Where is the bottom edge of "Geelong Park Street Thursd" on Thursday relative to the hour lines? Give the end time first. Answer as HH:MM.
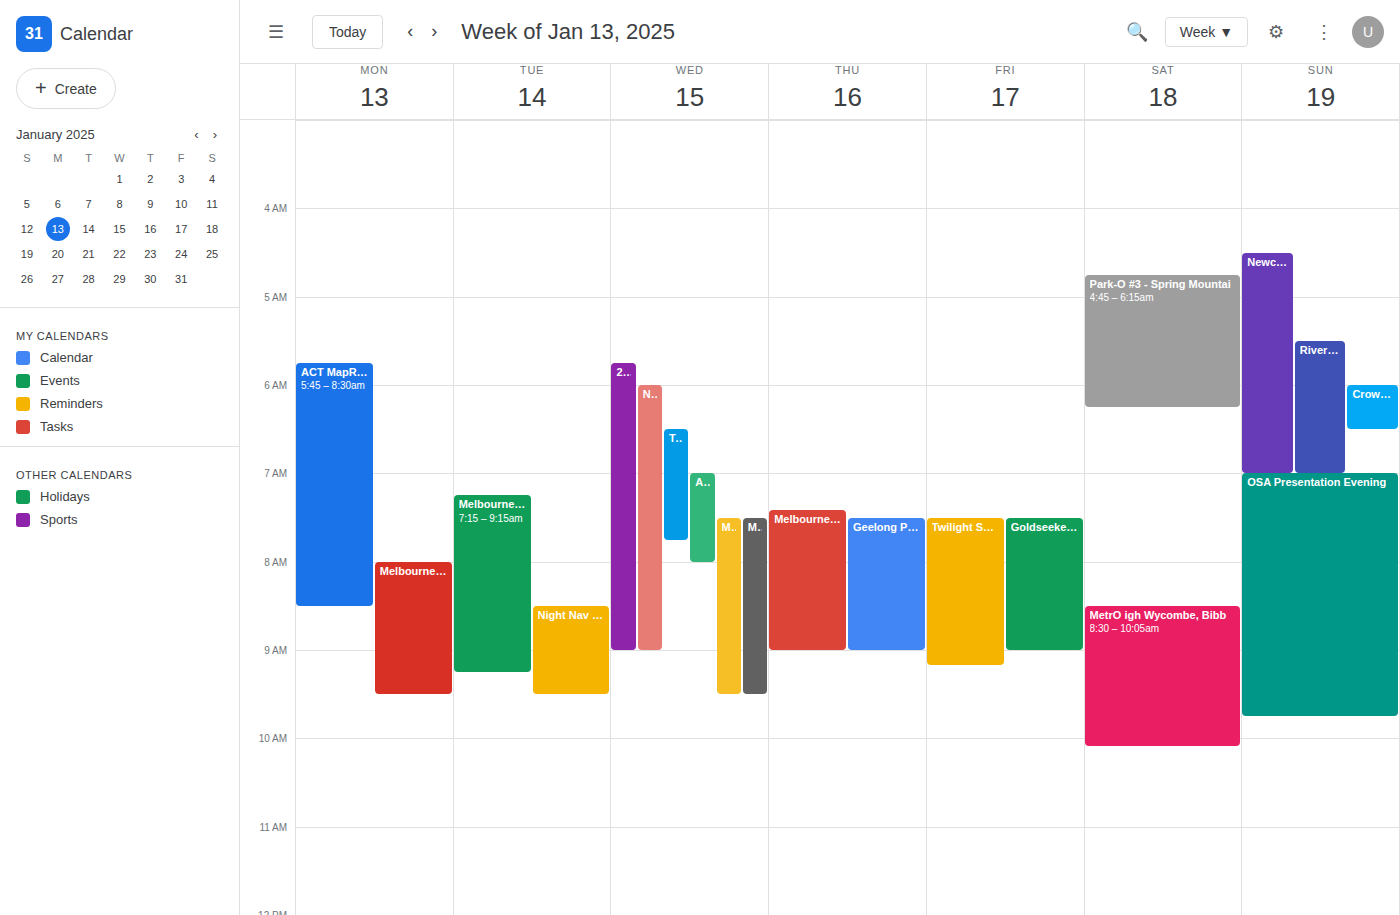
09:00 -- exactly on the 09:00 line.